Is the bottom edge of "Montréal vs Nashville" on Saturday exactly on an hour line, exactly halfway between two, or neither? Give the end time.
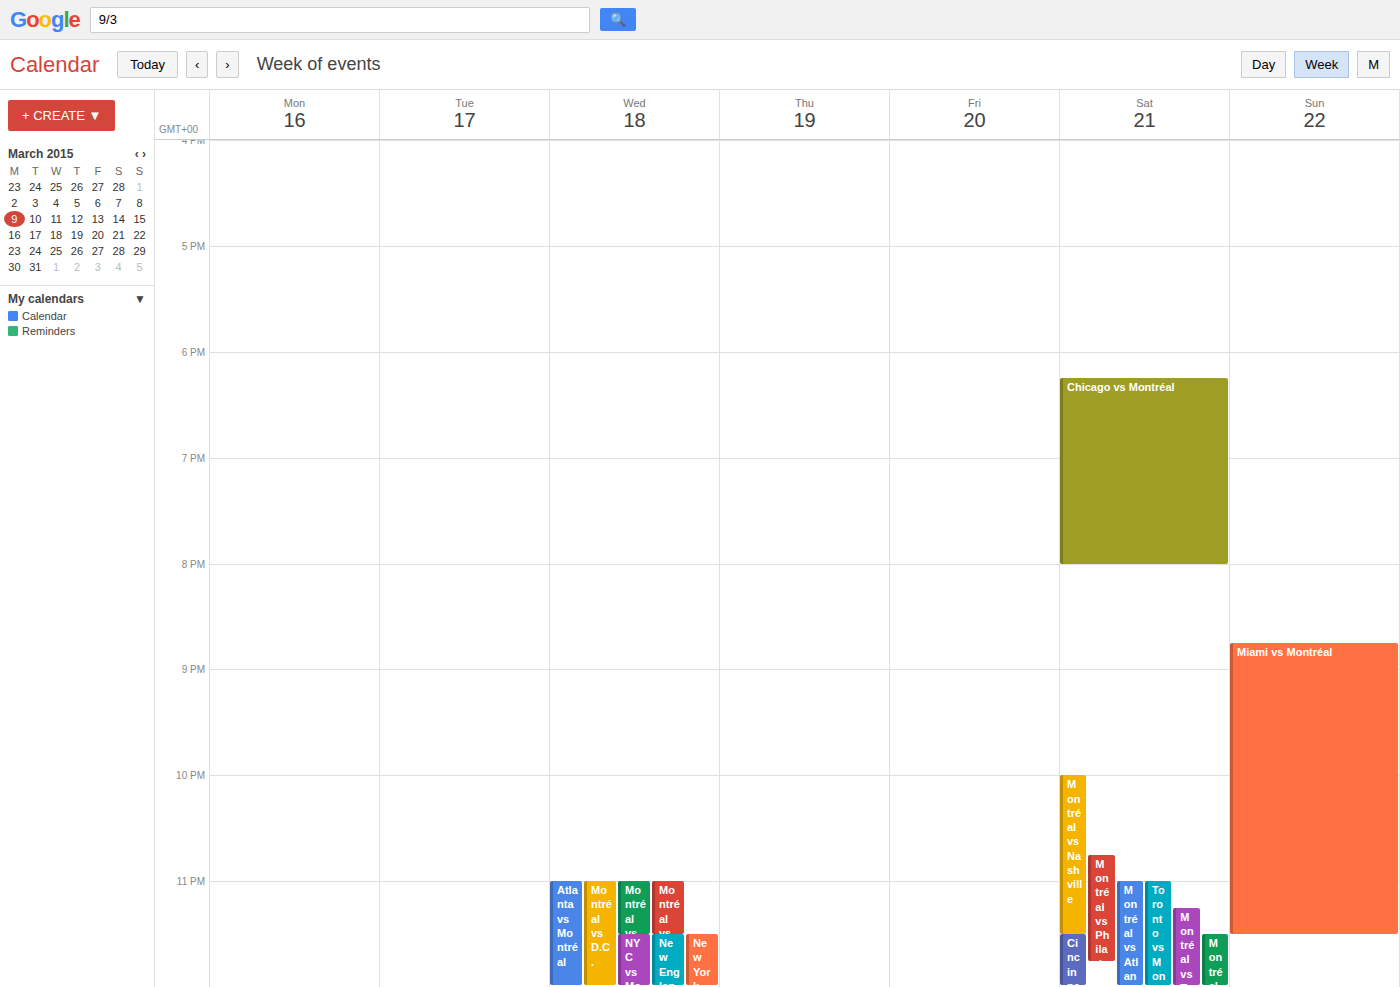
11:30 PM -- halfway between the 11 PM and 12 AM lines.